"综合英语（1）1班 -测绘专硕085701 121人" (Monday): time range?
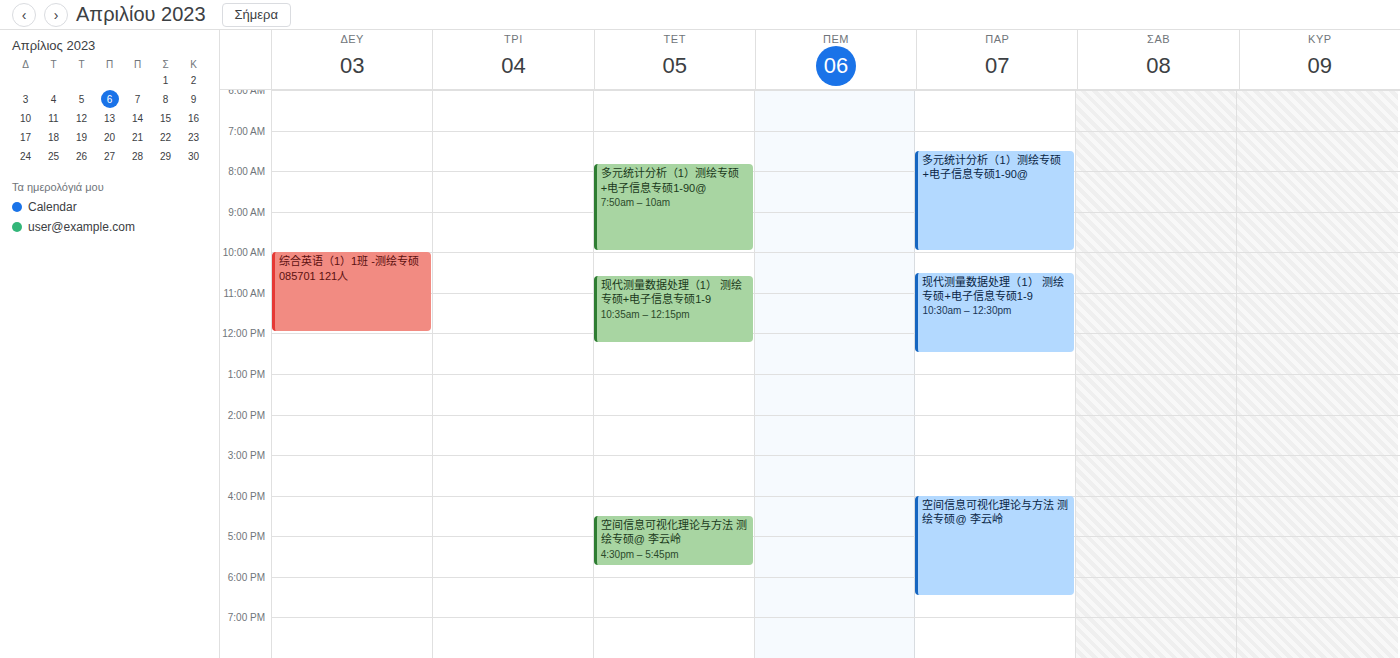
10:00 AM to 12:00 PM